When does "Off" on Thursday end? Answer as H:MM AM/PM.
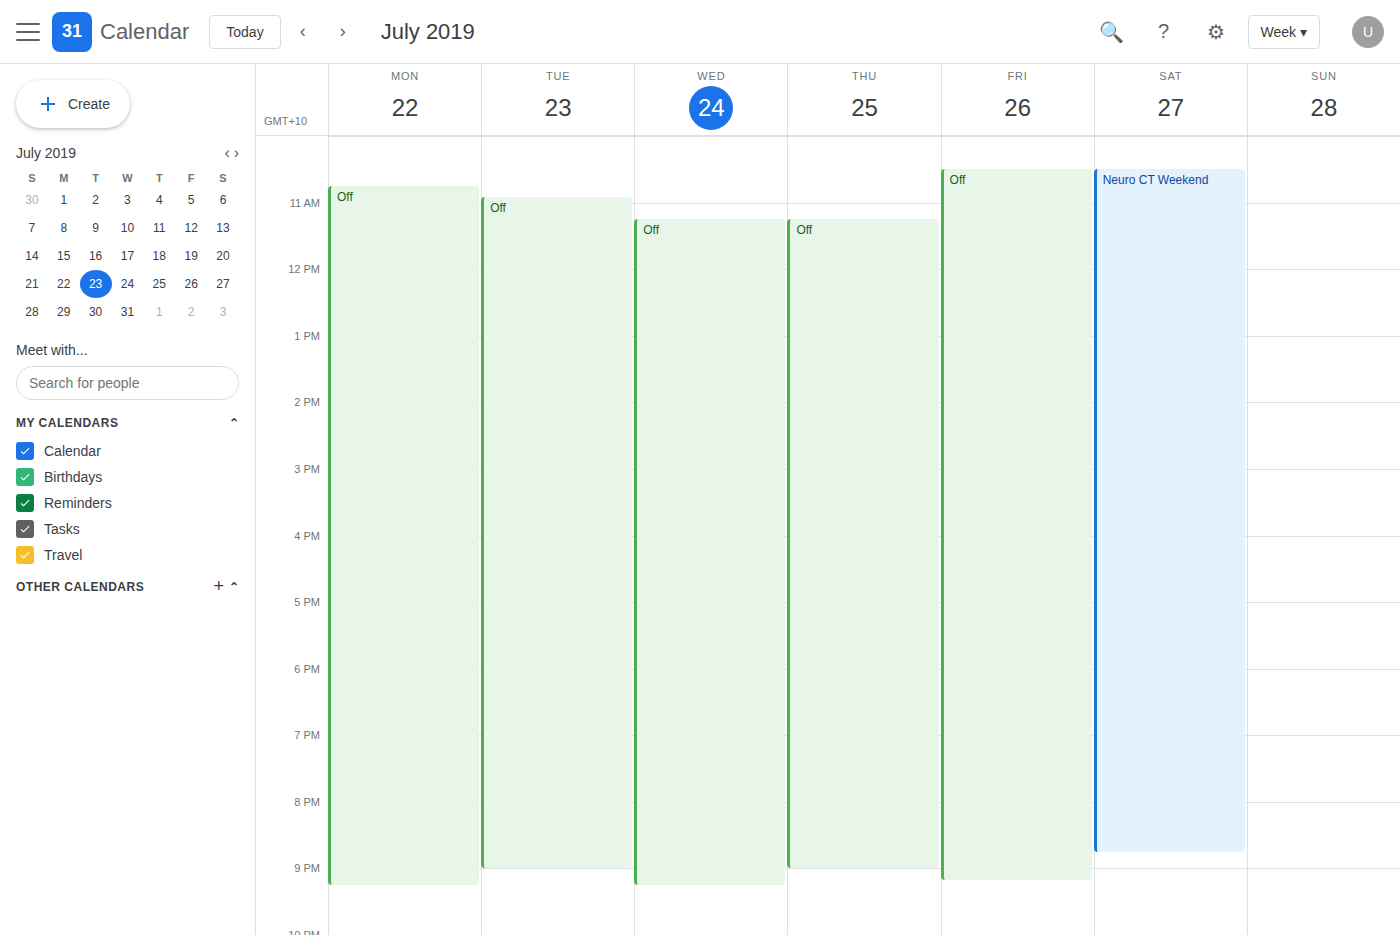
9:00 PM